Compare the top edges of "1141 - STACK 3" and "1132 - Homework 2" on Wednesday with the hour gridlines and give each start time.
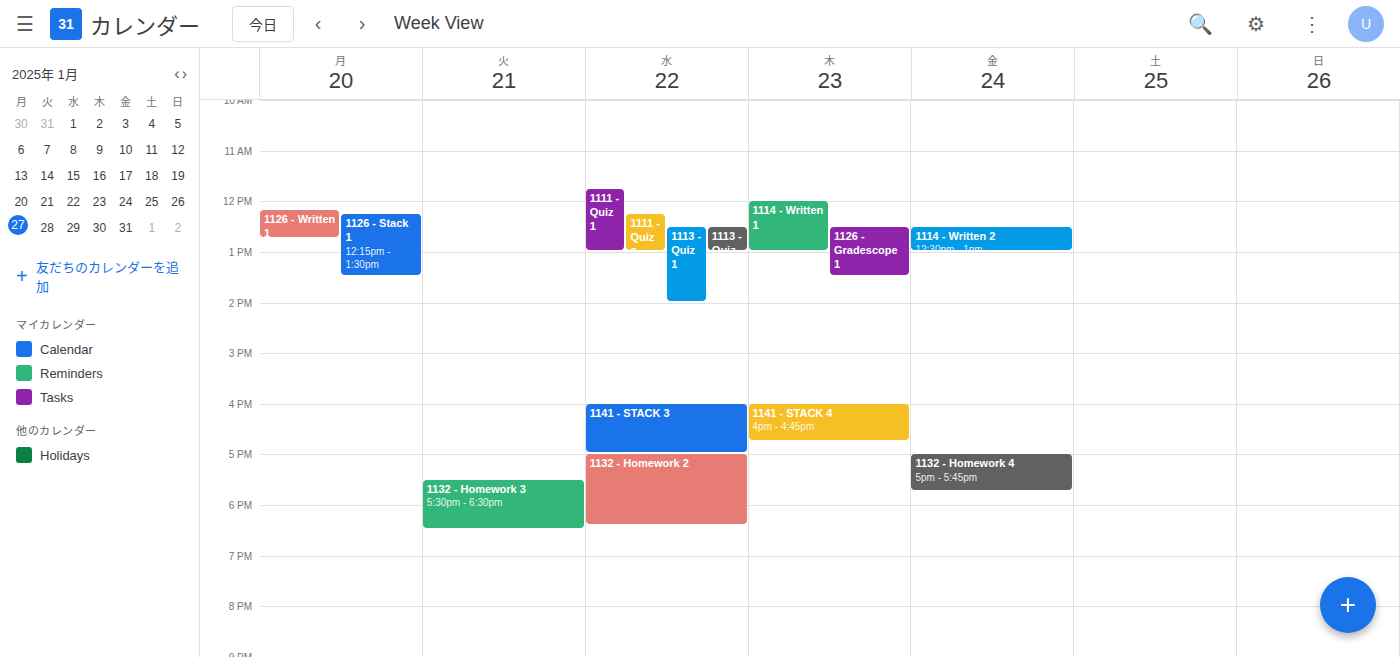
"1141 - STACK 3": 4:00 PM, exactly on the 4 PM line. "1132 - Homework 2": 5:00 PM, exactly on the 5 PM line.